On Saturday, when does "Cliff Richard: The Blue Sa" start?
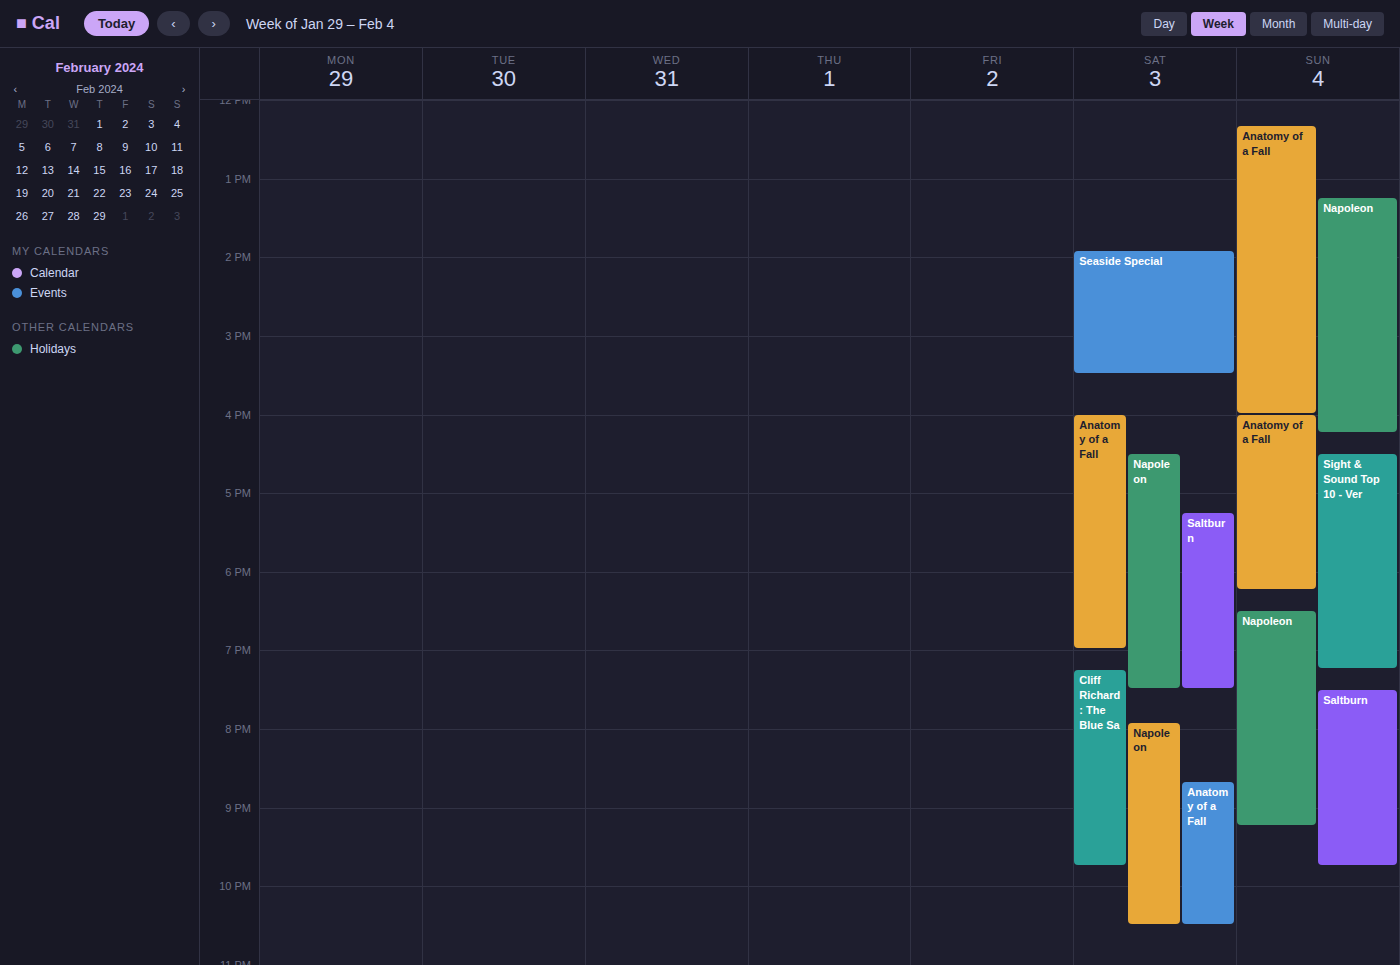
7:15 PM